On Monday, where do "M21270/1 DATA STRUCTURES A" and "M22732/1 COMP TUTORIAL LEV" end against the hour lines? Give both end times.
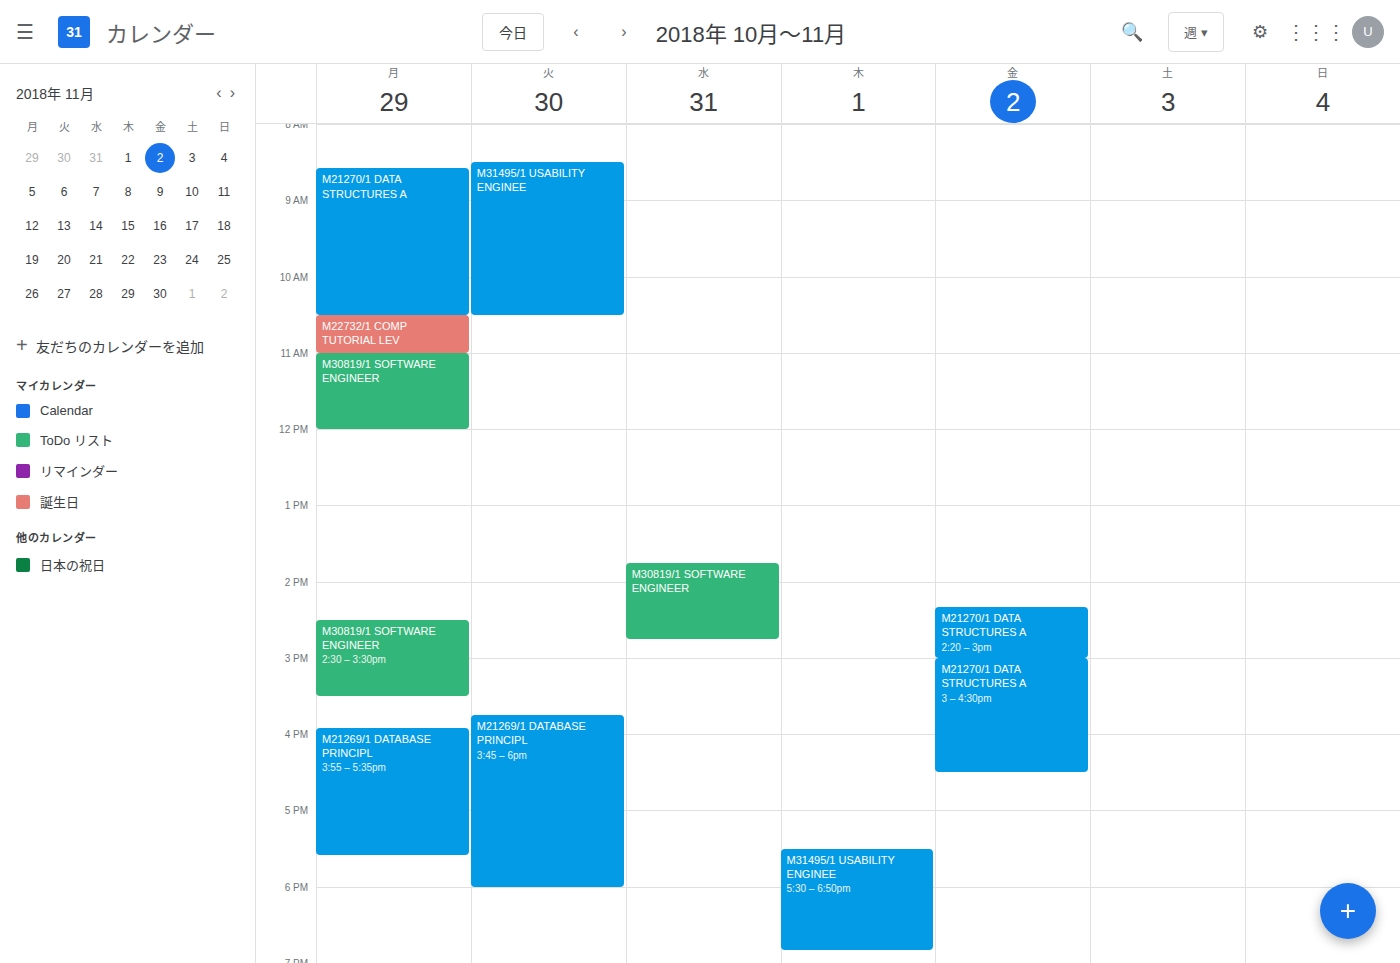
"M21270/1 DATA STRUCTURES A": 10:30 AM, halfway between the 10 AM and 11 AM lines. "M22732/1 COMP TUTORIAL LEV": 11:00 AM, exactly on the 11 AM line.